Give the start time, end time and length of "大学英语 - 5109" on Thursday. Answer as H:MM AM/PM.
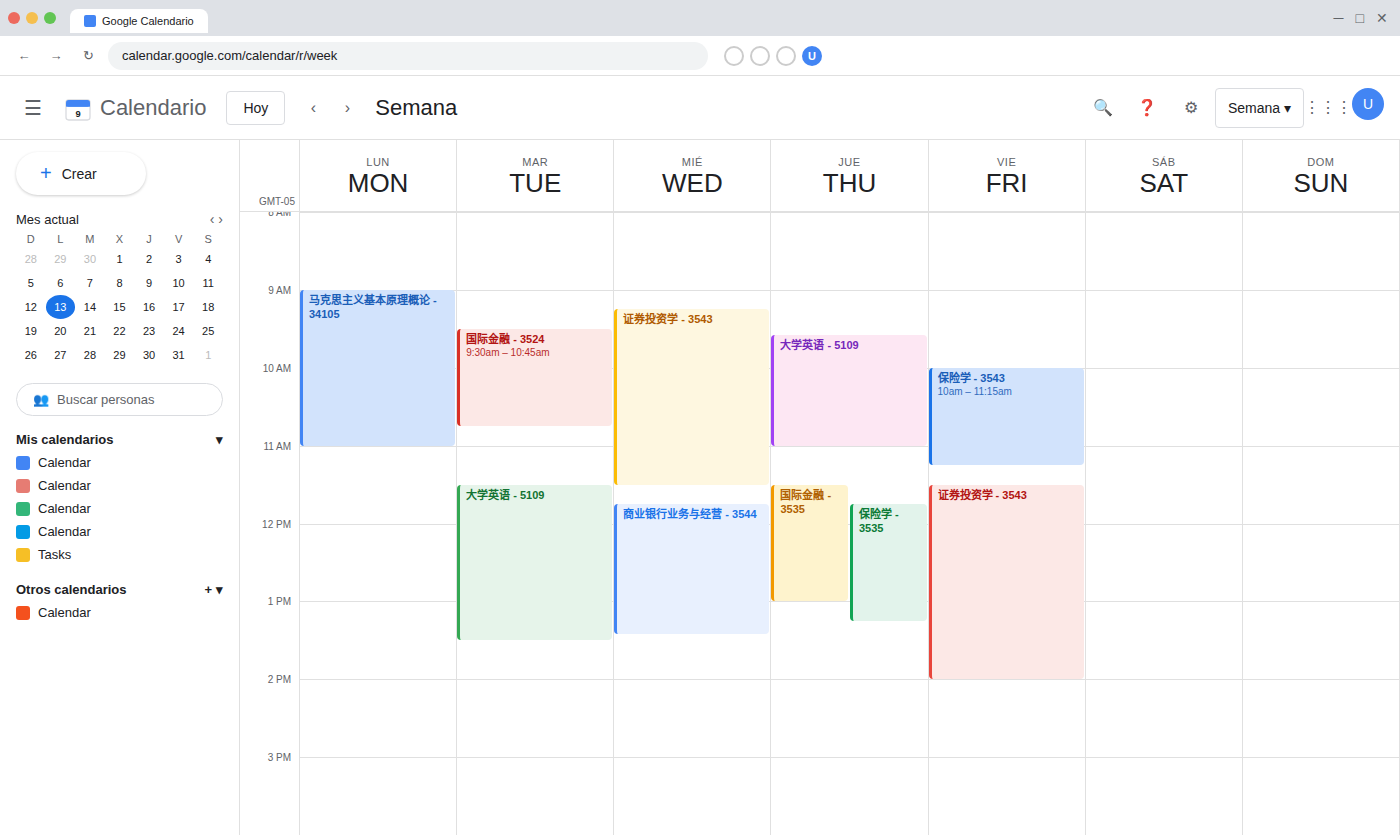
9:35 AM to 11:00 AM, 1 hour 25 minutes